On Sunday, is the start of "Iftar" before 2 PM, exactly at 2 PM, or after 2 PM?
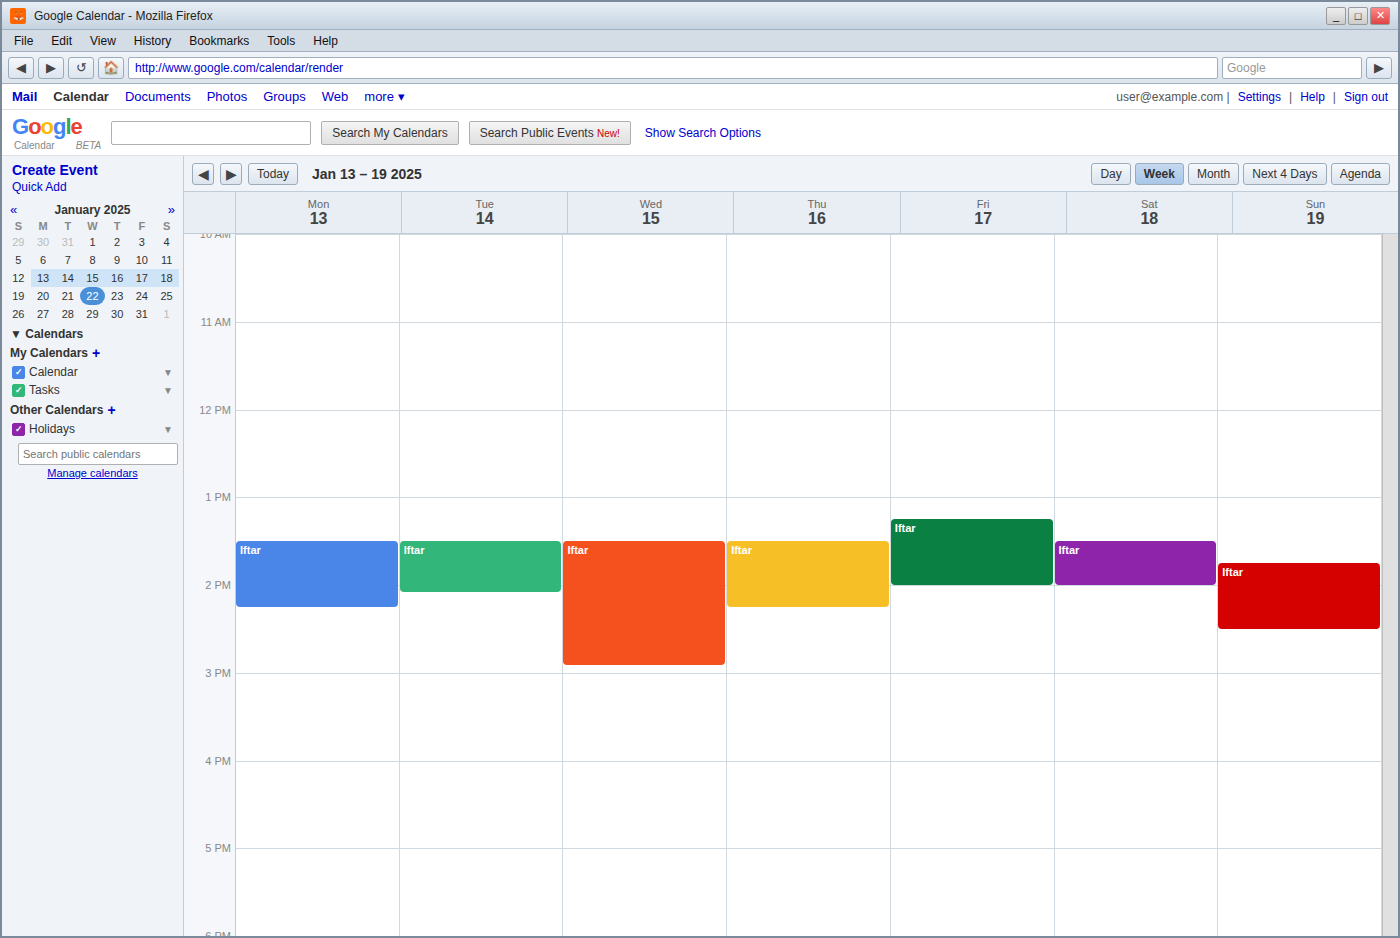
1:45 PM -- before 2 PM, 15 minutes above the 2 PM line.